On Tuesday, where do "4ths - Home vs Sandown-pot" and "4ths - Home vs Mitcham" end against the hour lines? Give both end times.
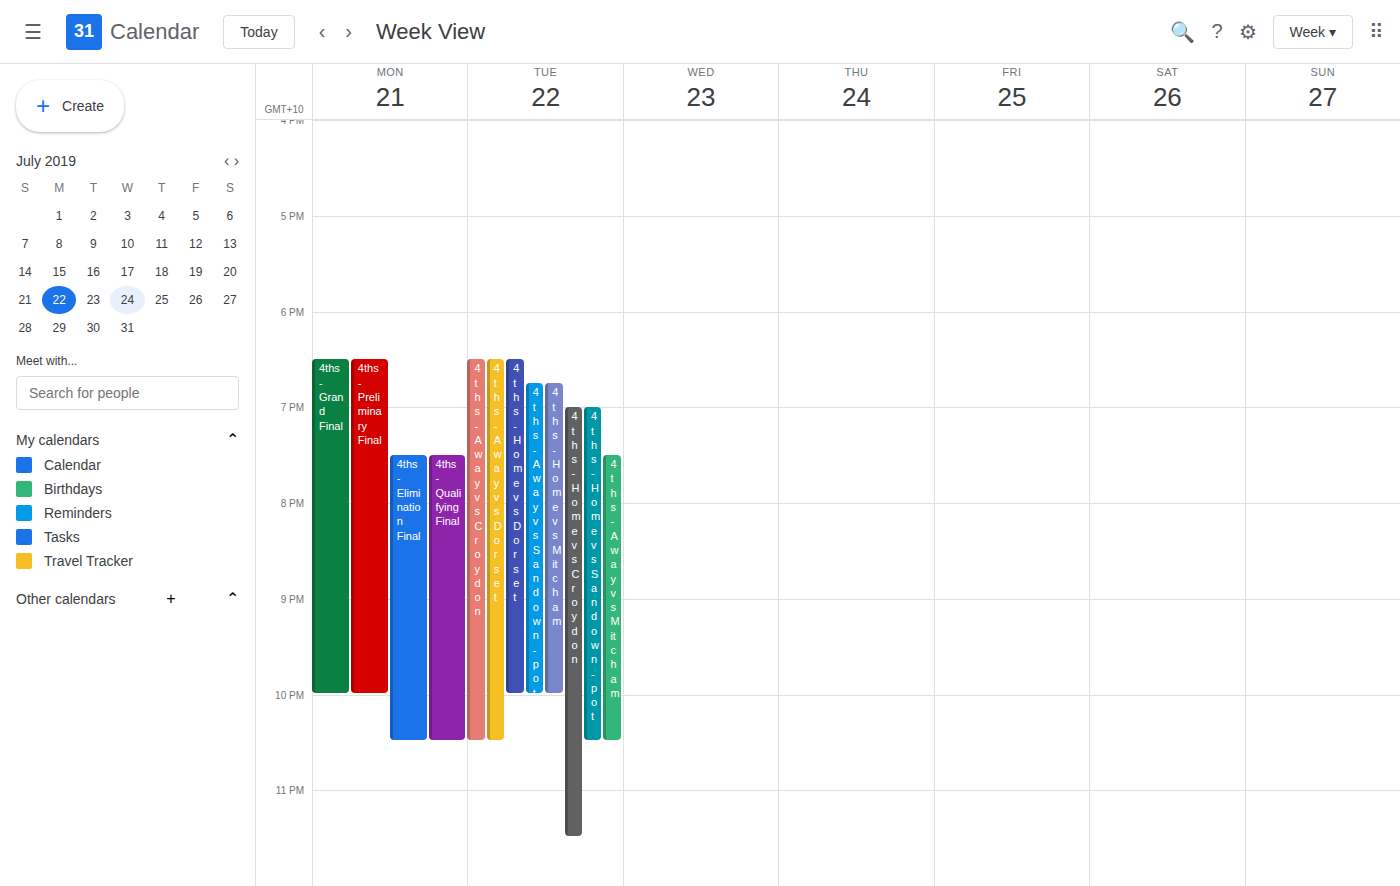
"4ths - Home vs Sandown-pot": 10:30 PM, halfway between the 10 PM and 11 PM lines. "4ths - Home vs Mitcham": 10:00 PM, exactly on the 10 PM line.